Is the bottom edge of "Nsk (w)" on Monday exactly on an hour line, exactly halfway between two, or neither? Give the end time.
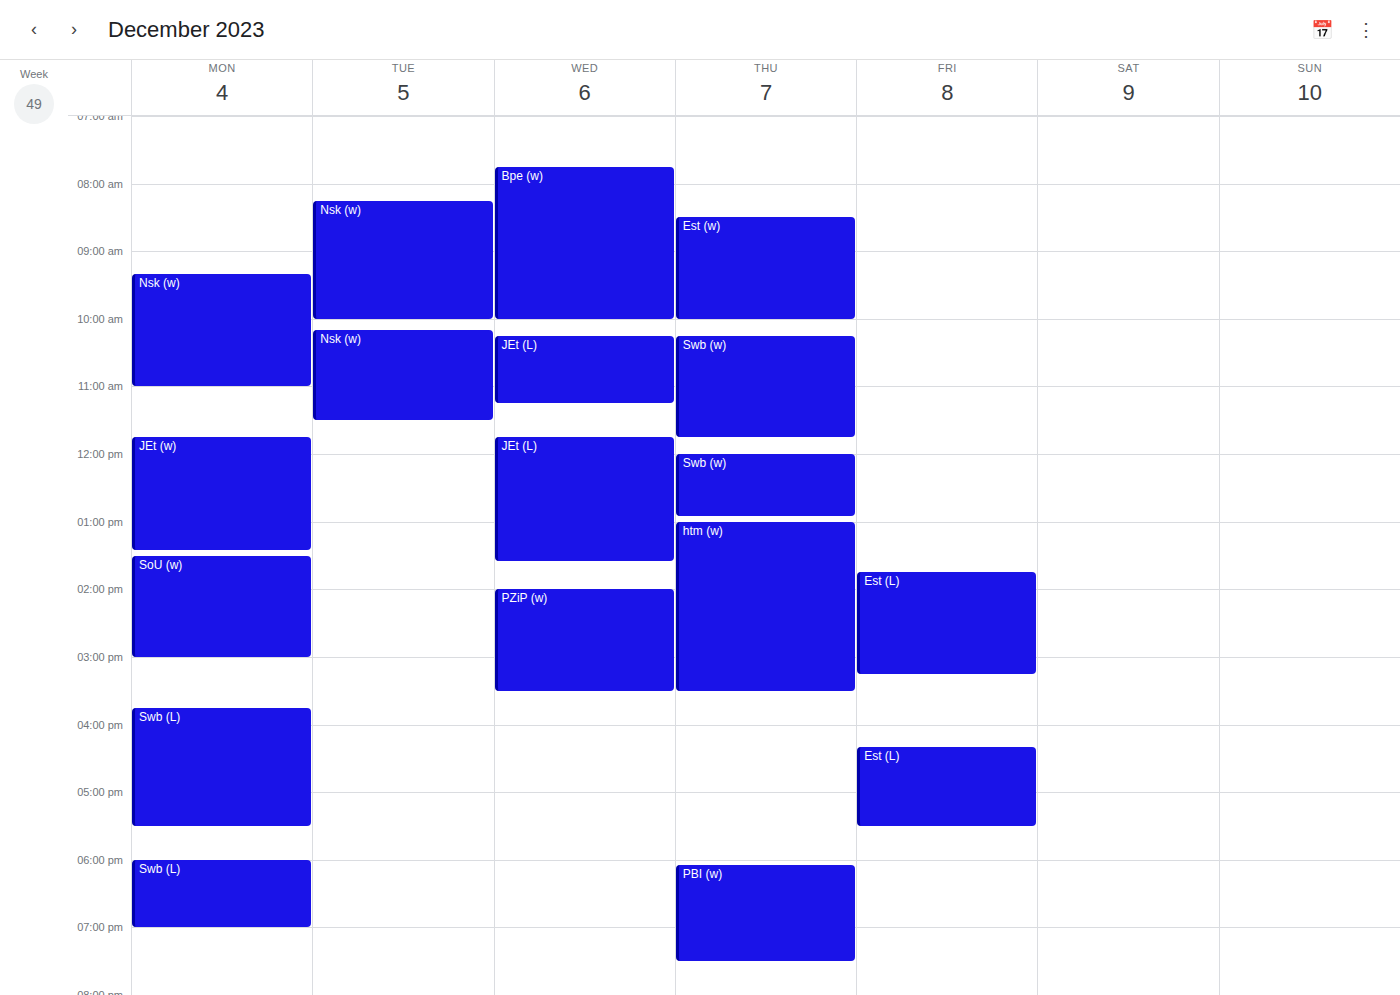
11:00 AM -- exactly on the 11 AM line.